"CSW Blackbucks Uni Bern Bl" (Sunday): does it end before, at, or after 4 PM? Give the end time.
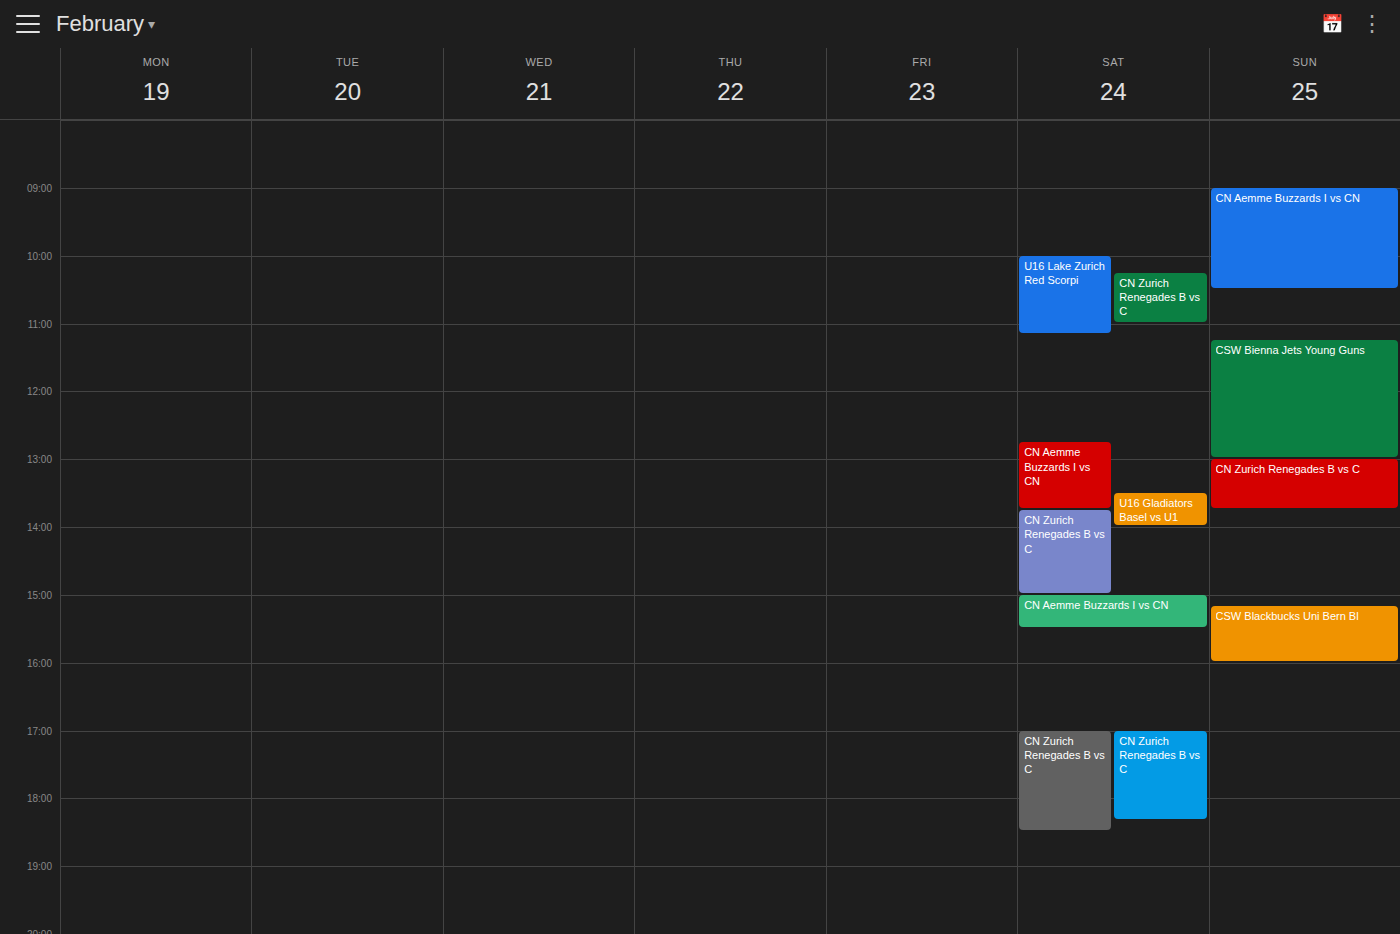
4:00 PM -- exactly at 4 PM, on the 4 PM line.